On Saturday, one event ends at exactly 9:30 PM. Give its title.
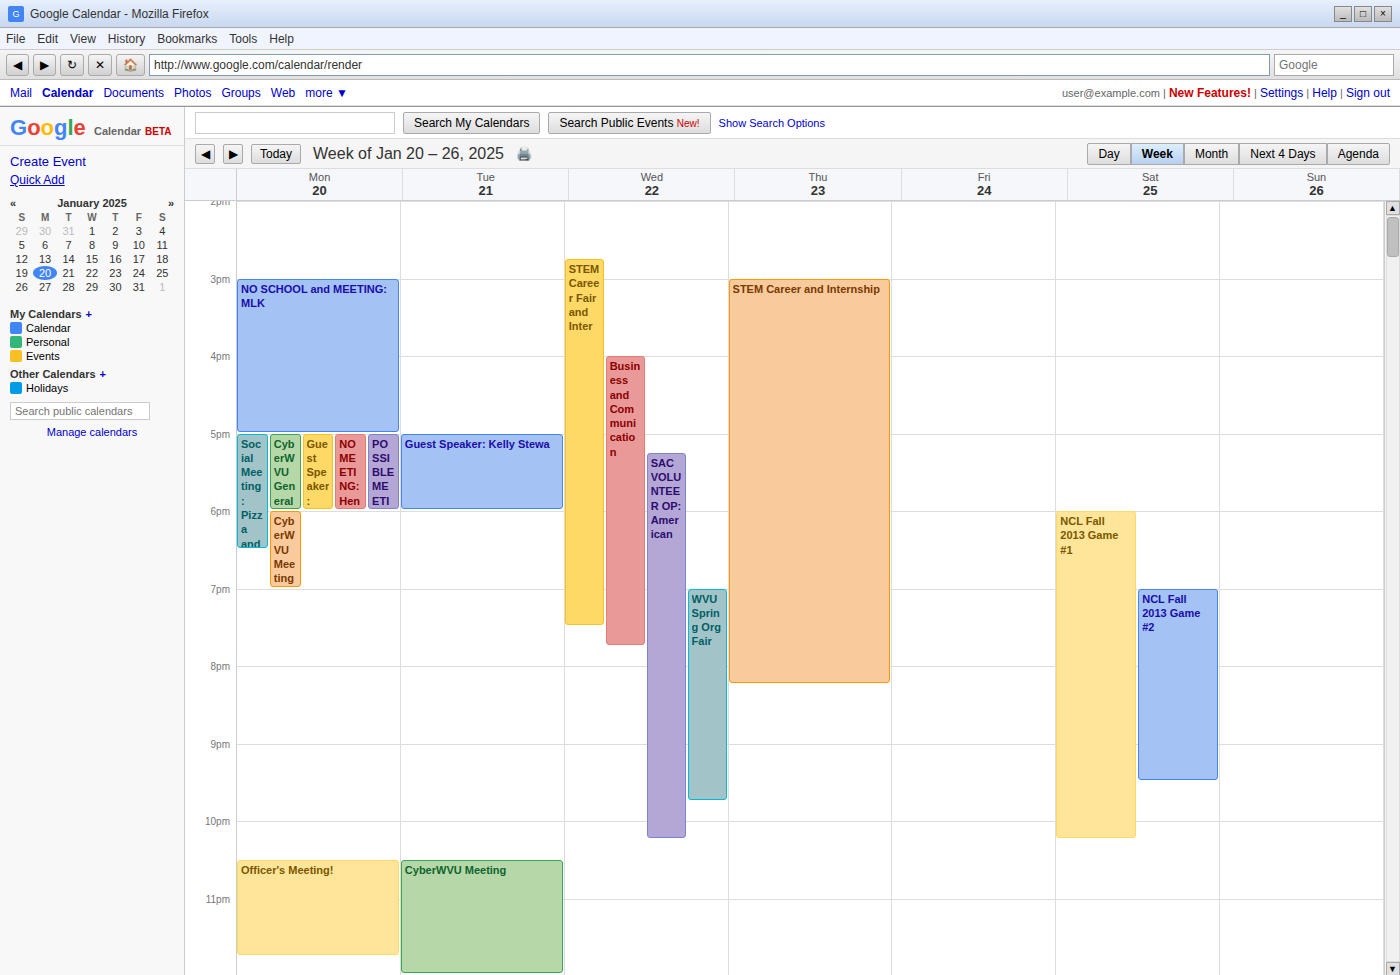
"NCL Fall 2013 Game #2"